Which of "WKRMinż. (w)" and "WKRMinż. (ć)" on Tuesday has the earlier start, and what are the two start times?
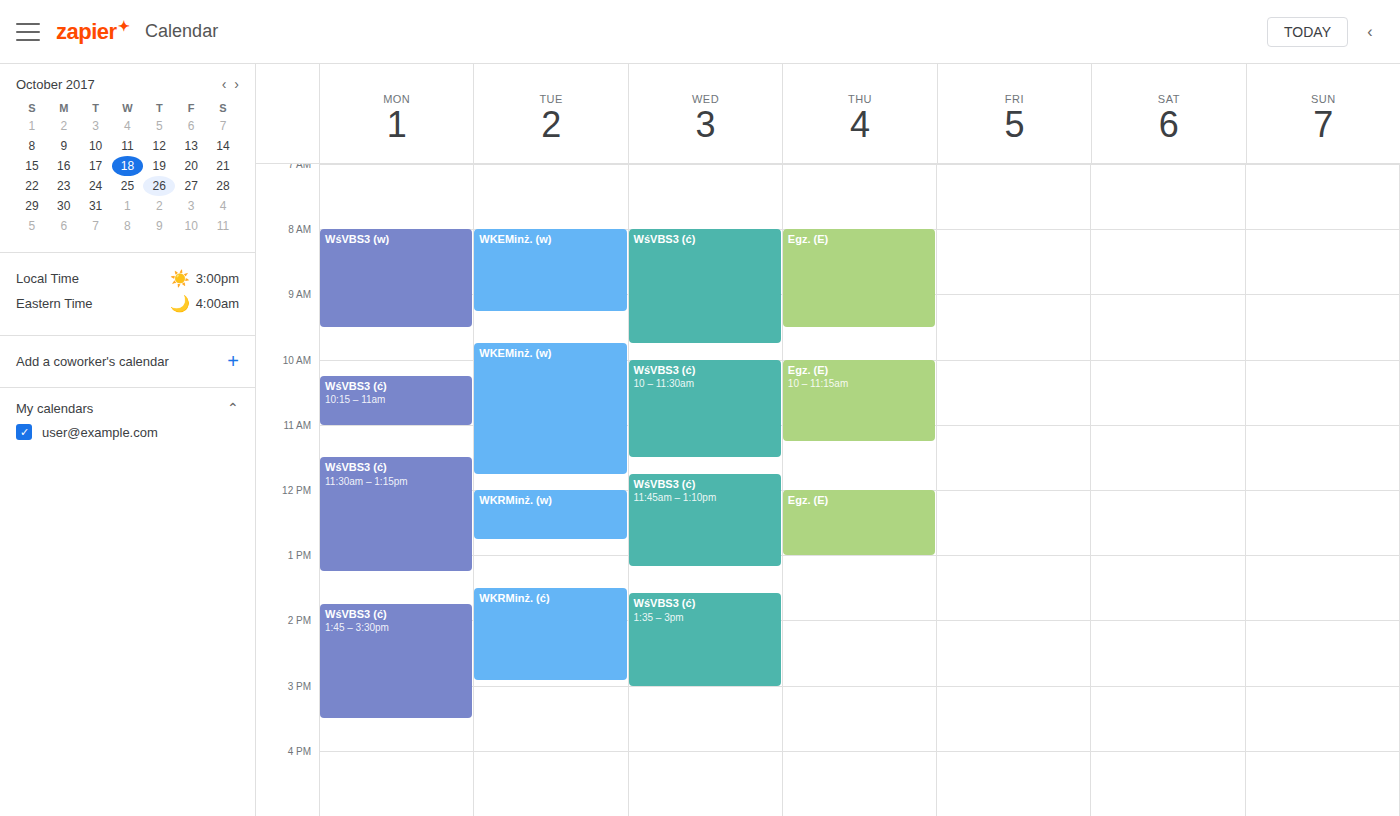
"WKRMinż. (w)" 12:00 PM; "WKRMinż. (ć)" 1:30 PM.